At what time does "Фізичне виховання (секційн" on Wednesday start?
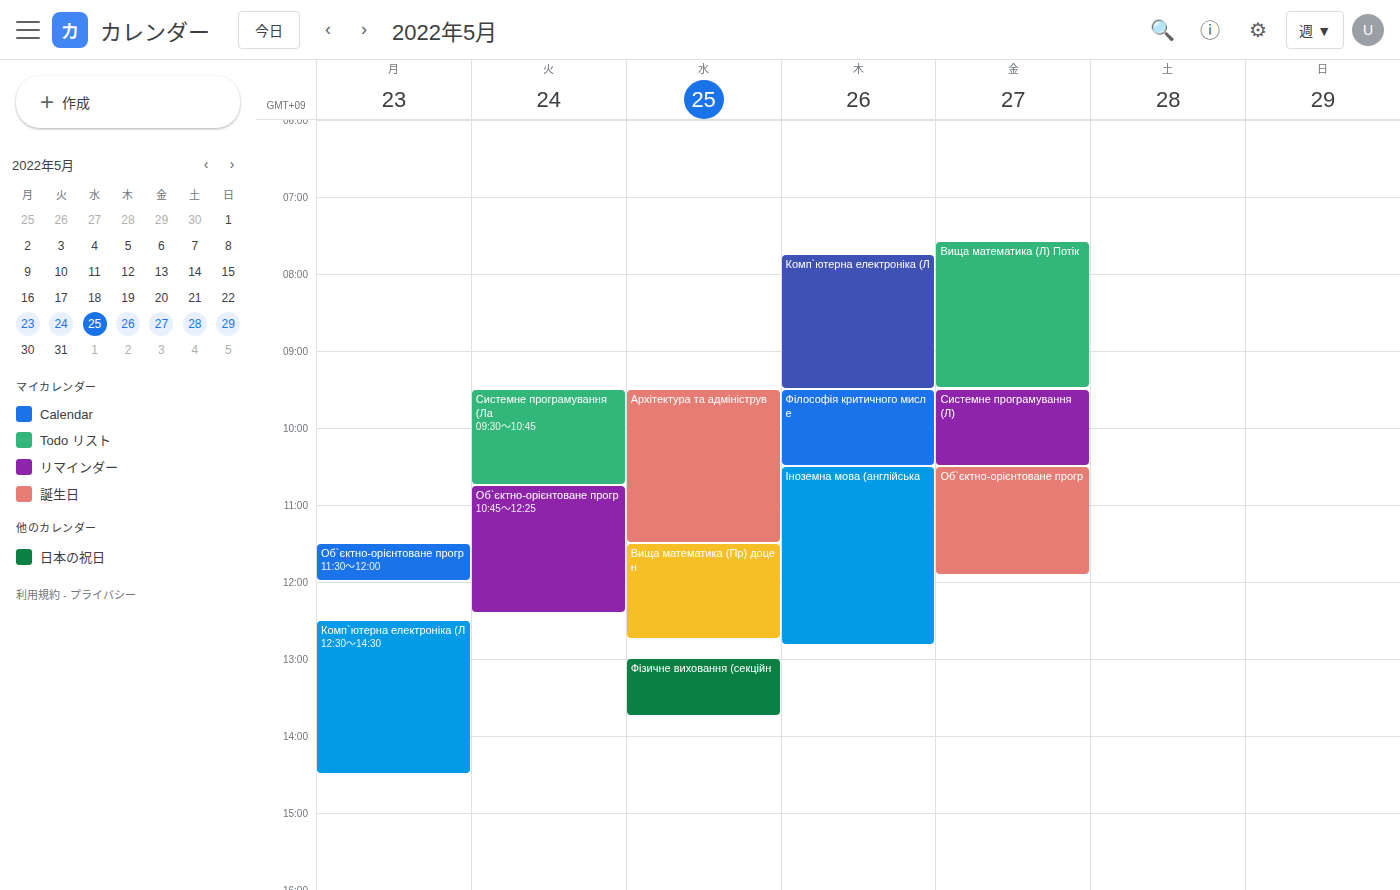
1:00 PM